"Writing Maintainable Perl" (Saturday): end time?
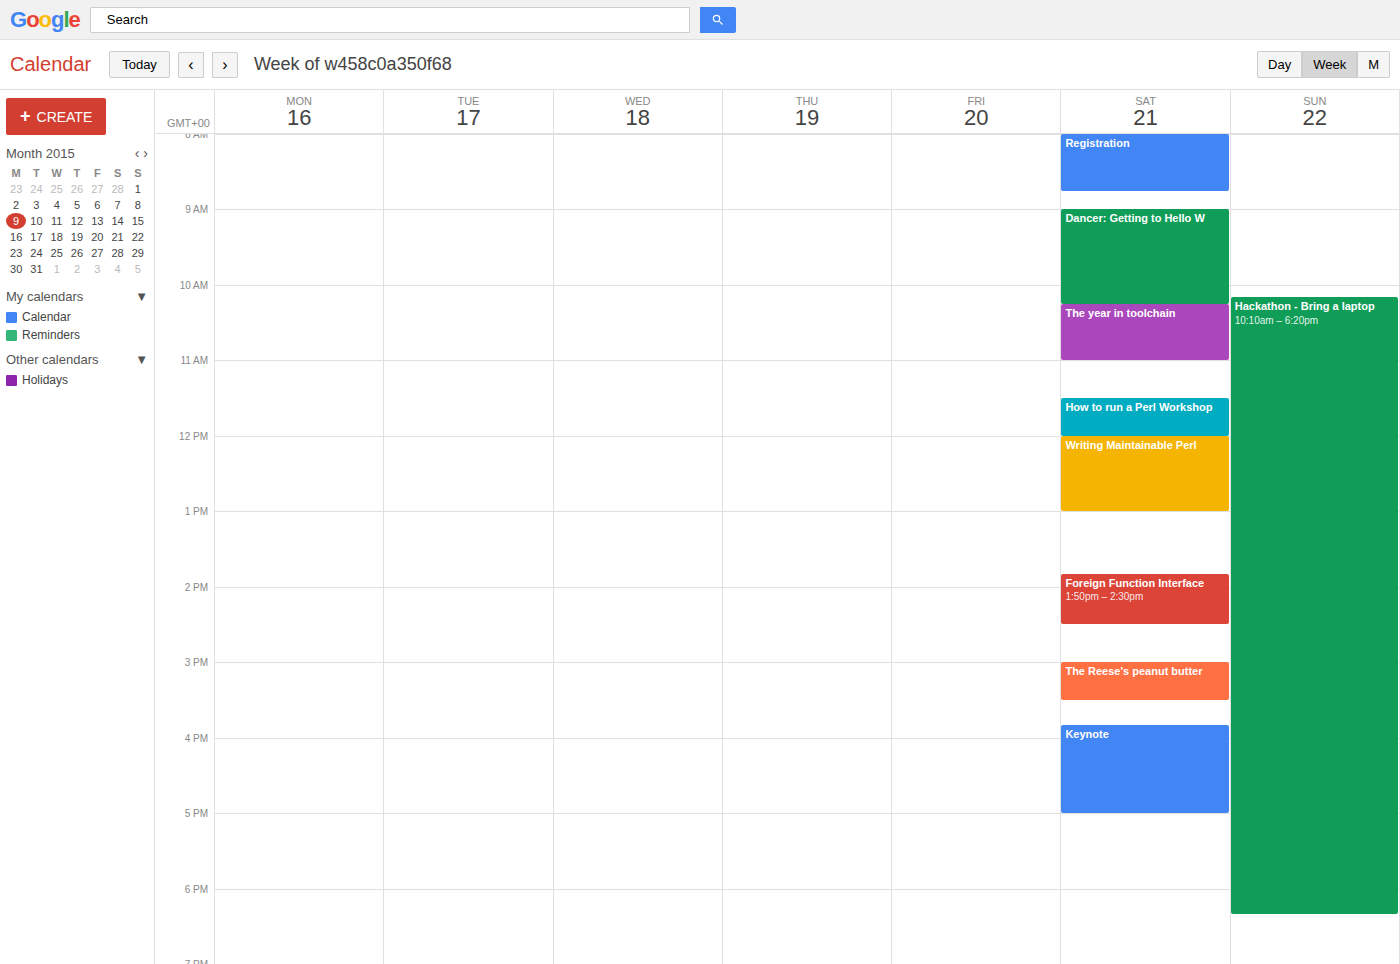
1:00 PM